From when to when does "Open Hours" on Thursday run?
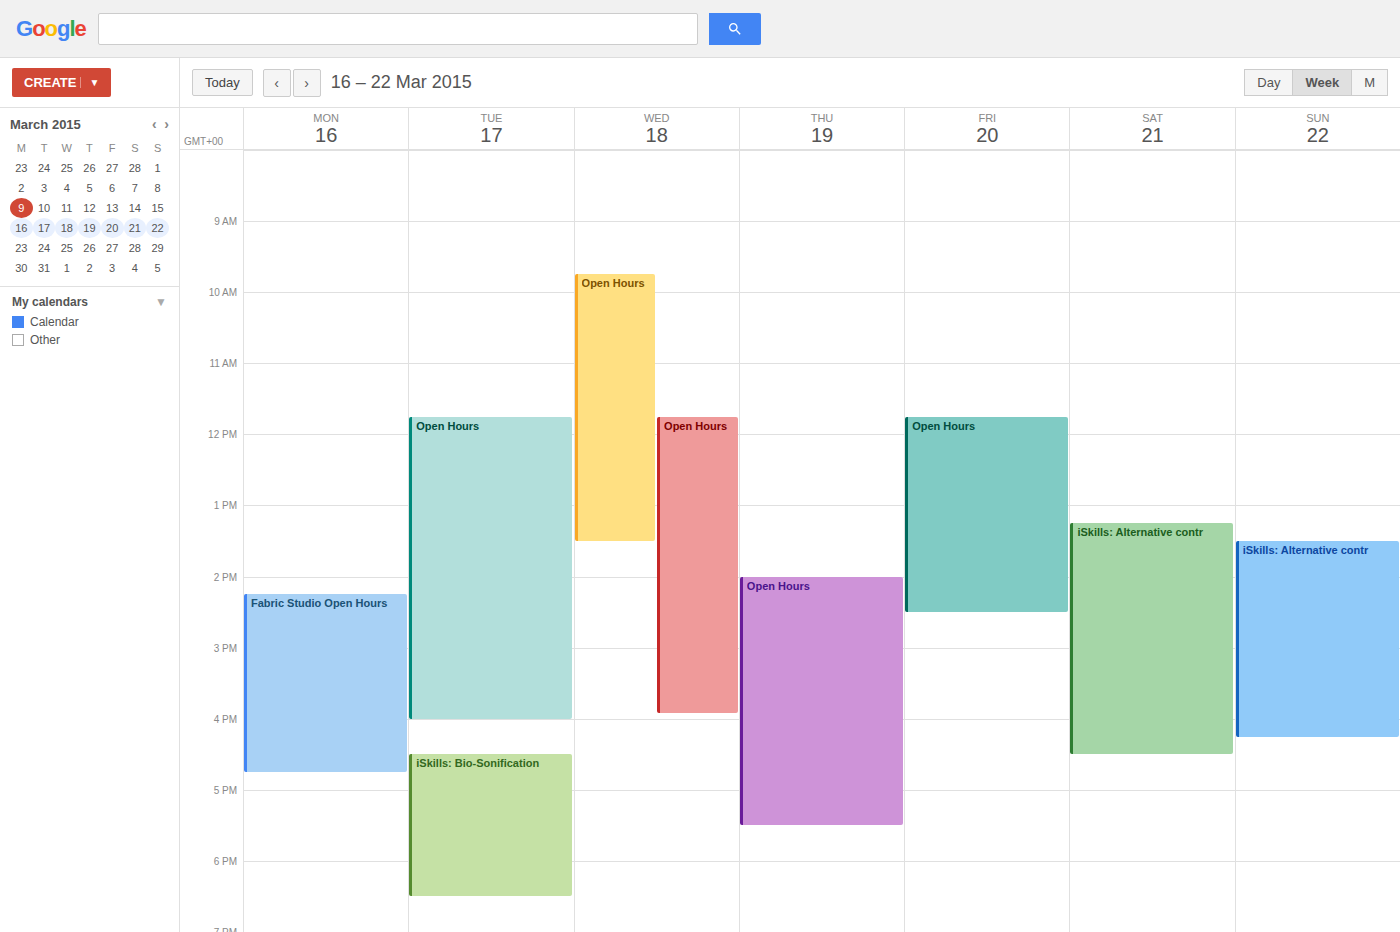
2:00 PM to 5:30 PM